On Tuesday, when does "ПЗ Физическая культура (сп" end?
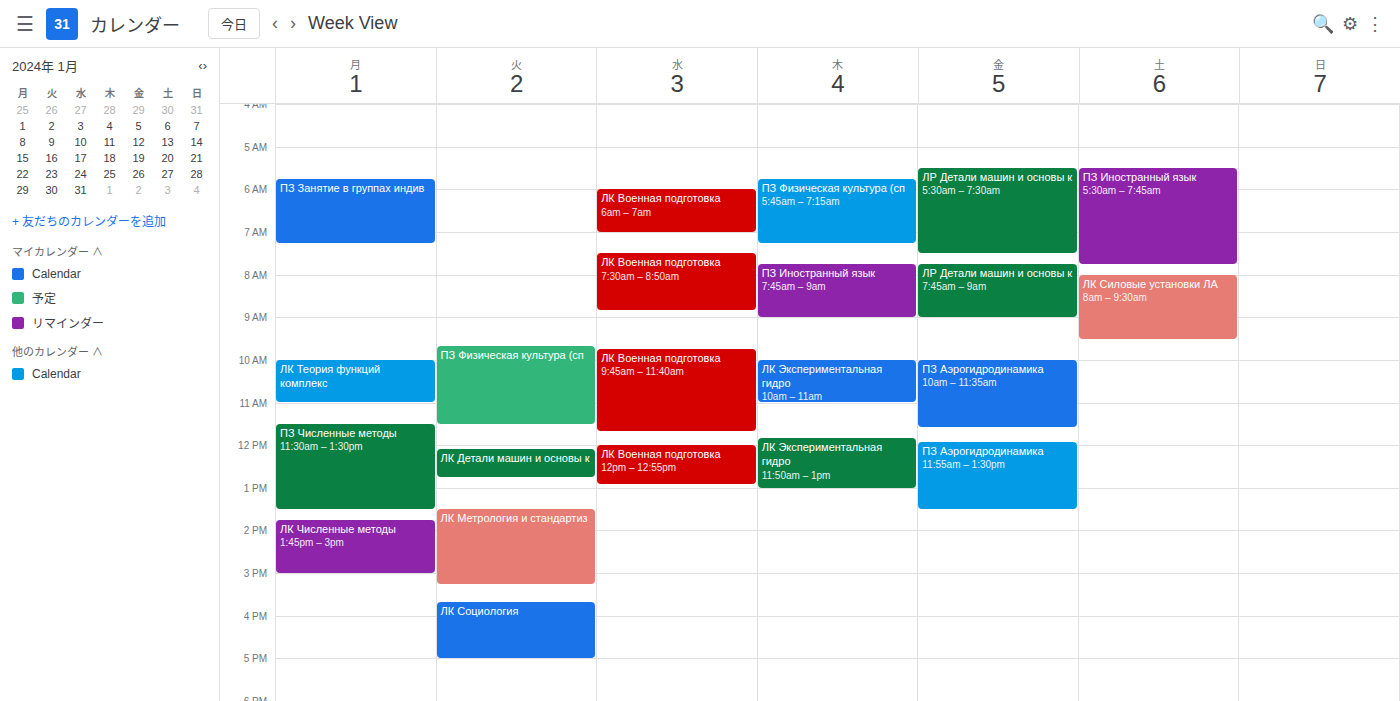
11:30 AM